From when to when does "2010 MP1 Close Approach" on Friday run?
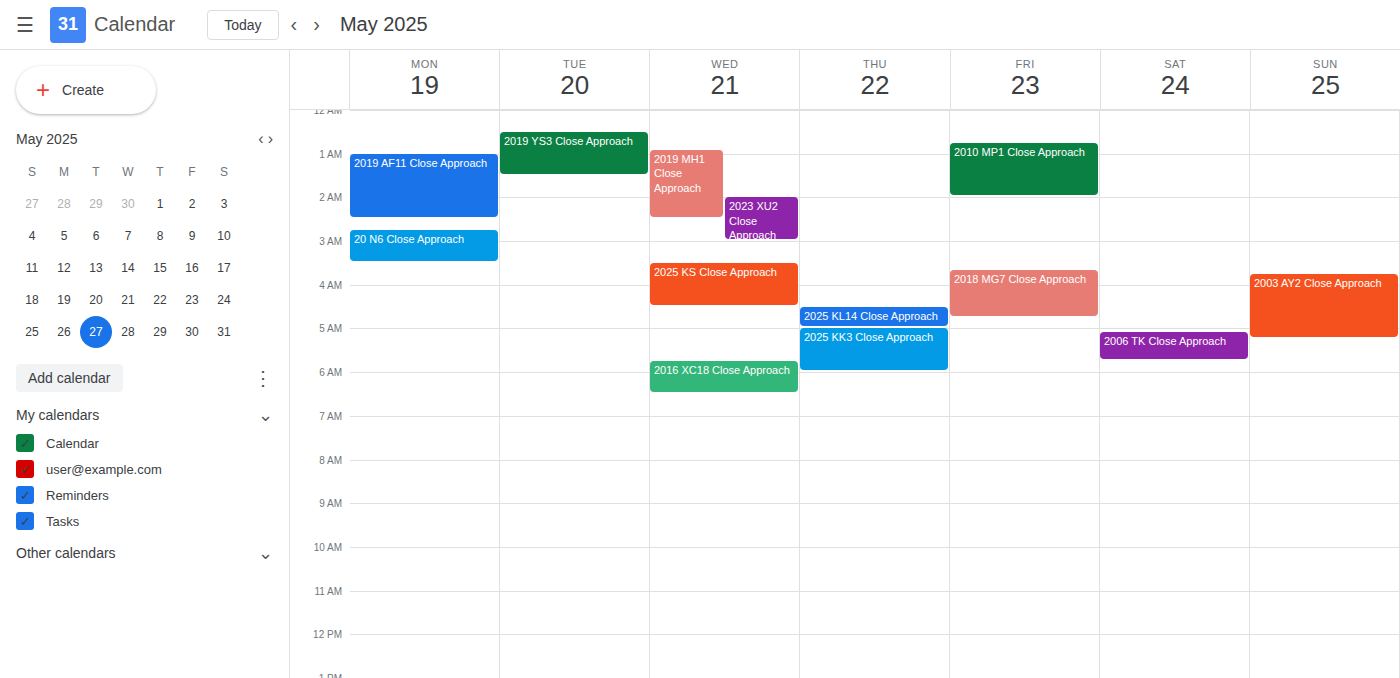
12:45 AM to 2:00 AM